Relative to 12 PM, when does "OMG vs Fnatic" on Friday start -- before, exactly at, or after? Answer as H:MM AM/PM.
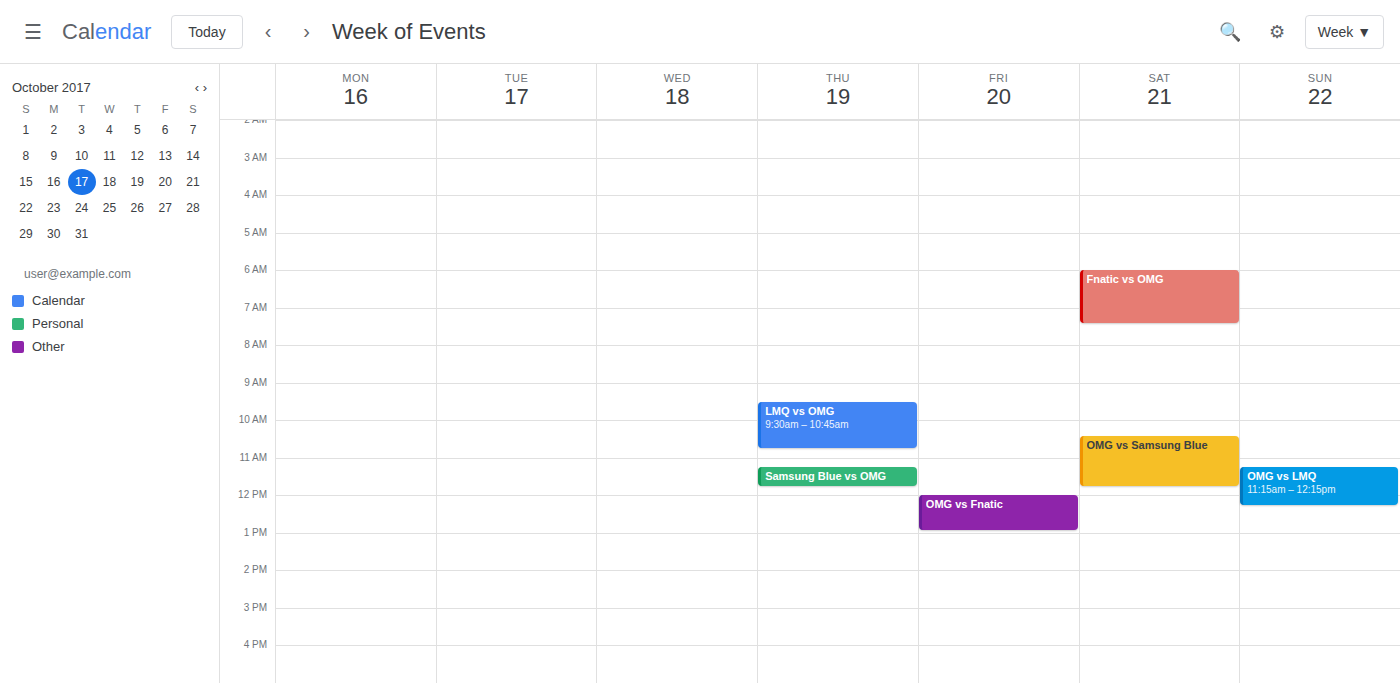
12:00 PM -- exactly at 12 PM, on the 12 PM line.